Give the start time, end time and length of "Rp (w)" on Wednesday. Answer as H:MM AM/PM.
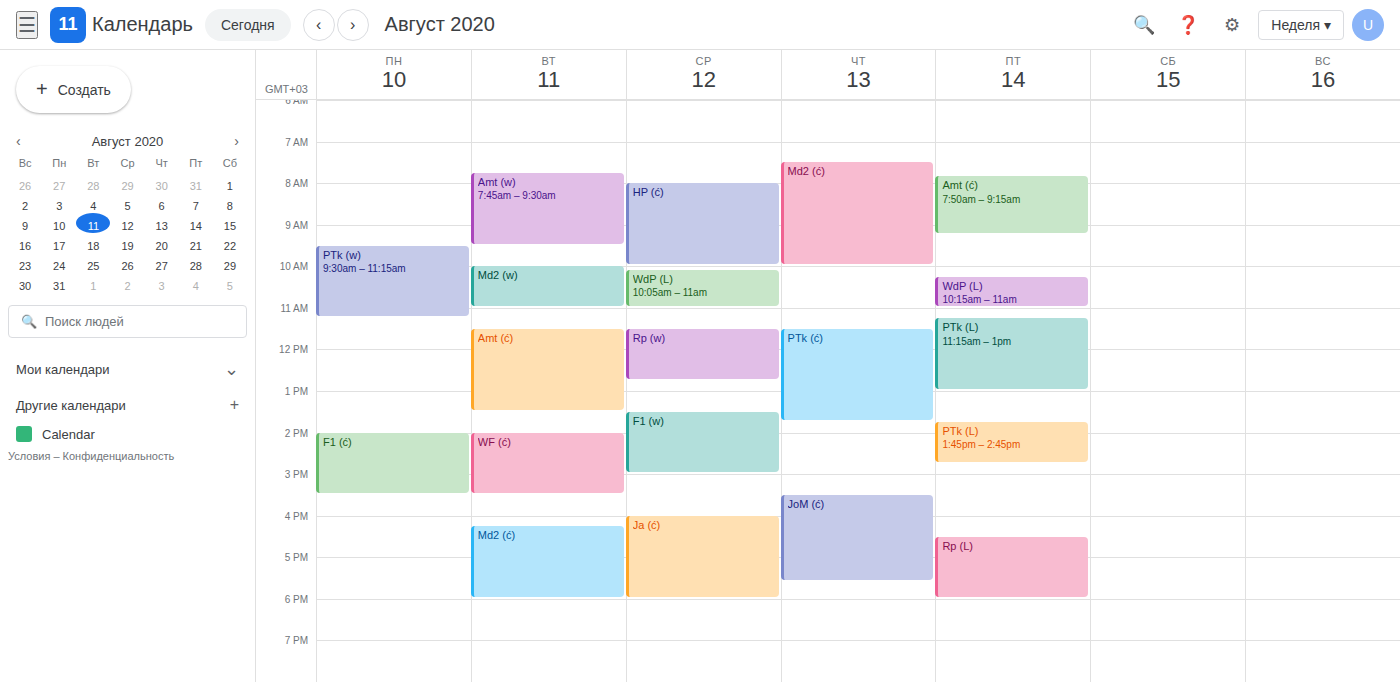
11:30 AM to 12:45 PM, 1 hour 15 minutes